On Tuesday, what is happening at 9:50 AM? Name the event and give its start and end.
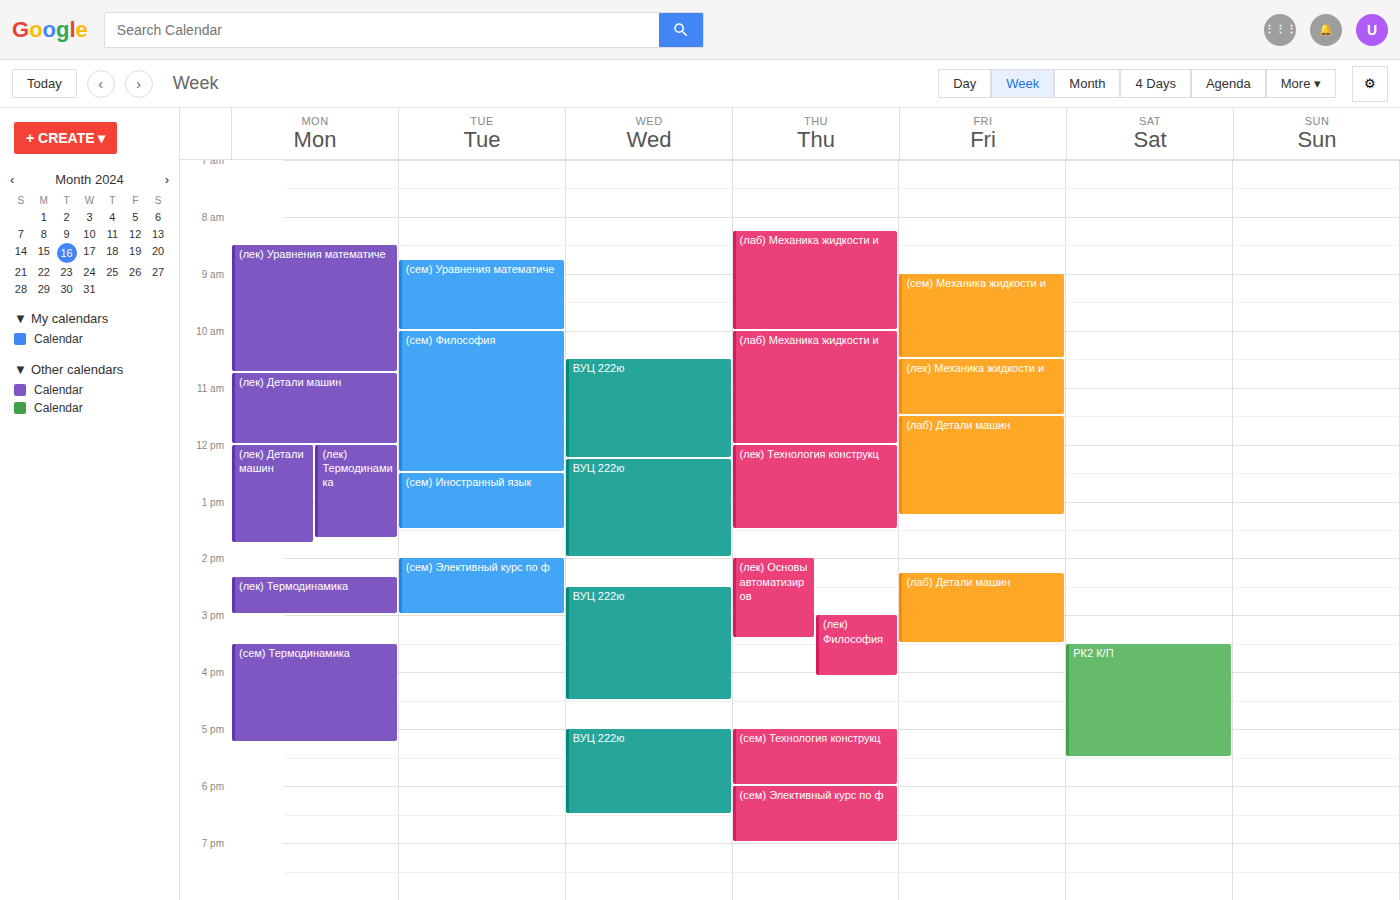
"(сем) Уравнения математиче", 8:45 AM to 10:00 AM